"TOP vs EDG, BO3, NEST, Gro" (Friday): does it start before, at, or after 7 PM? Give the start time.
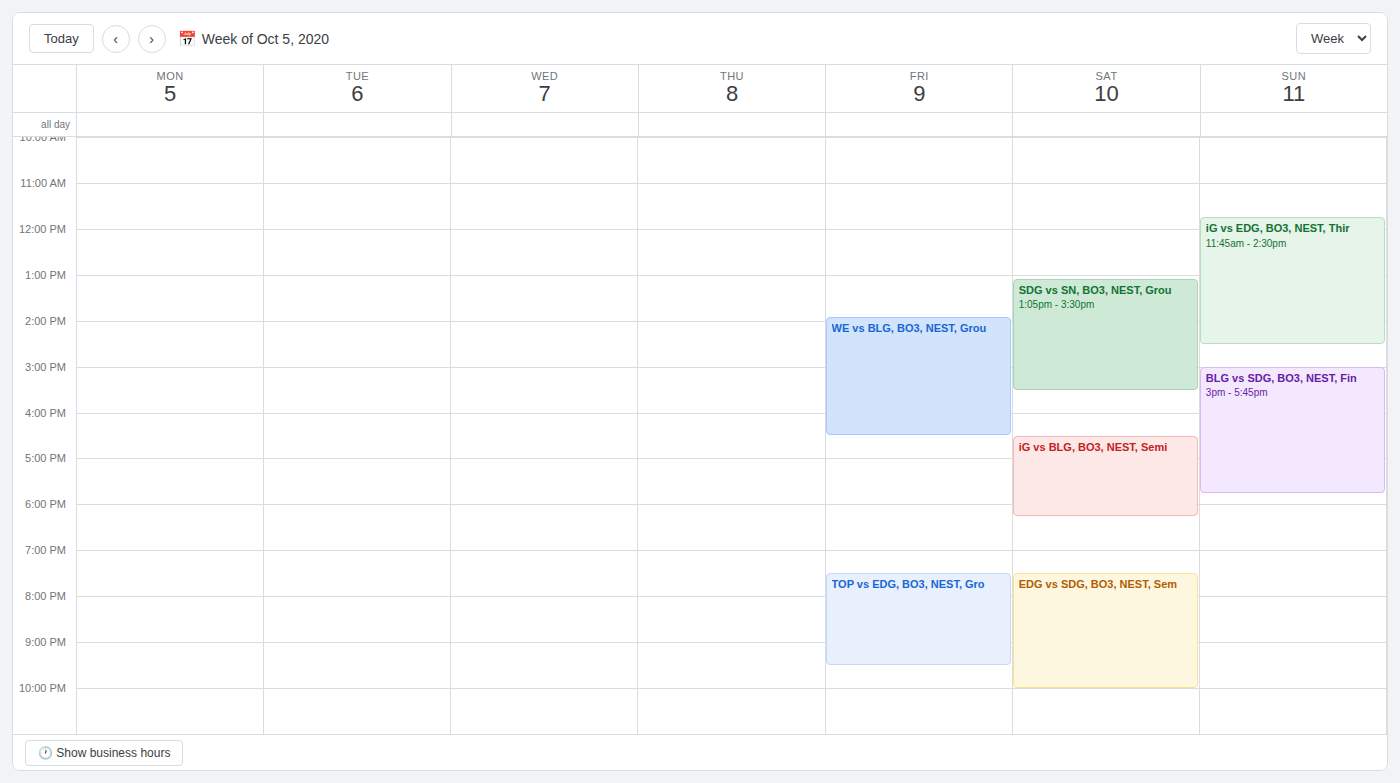
7:30 PM -- after 7 PM, 30 minutes below the 7 PM line.